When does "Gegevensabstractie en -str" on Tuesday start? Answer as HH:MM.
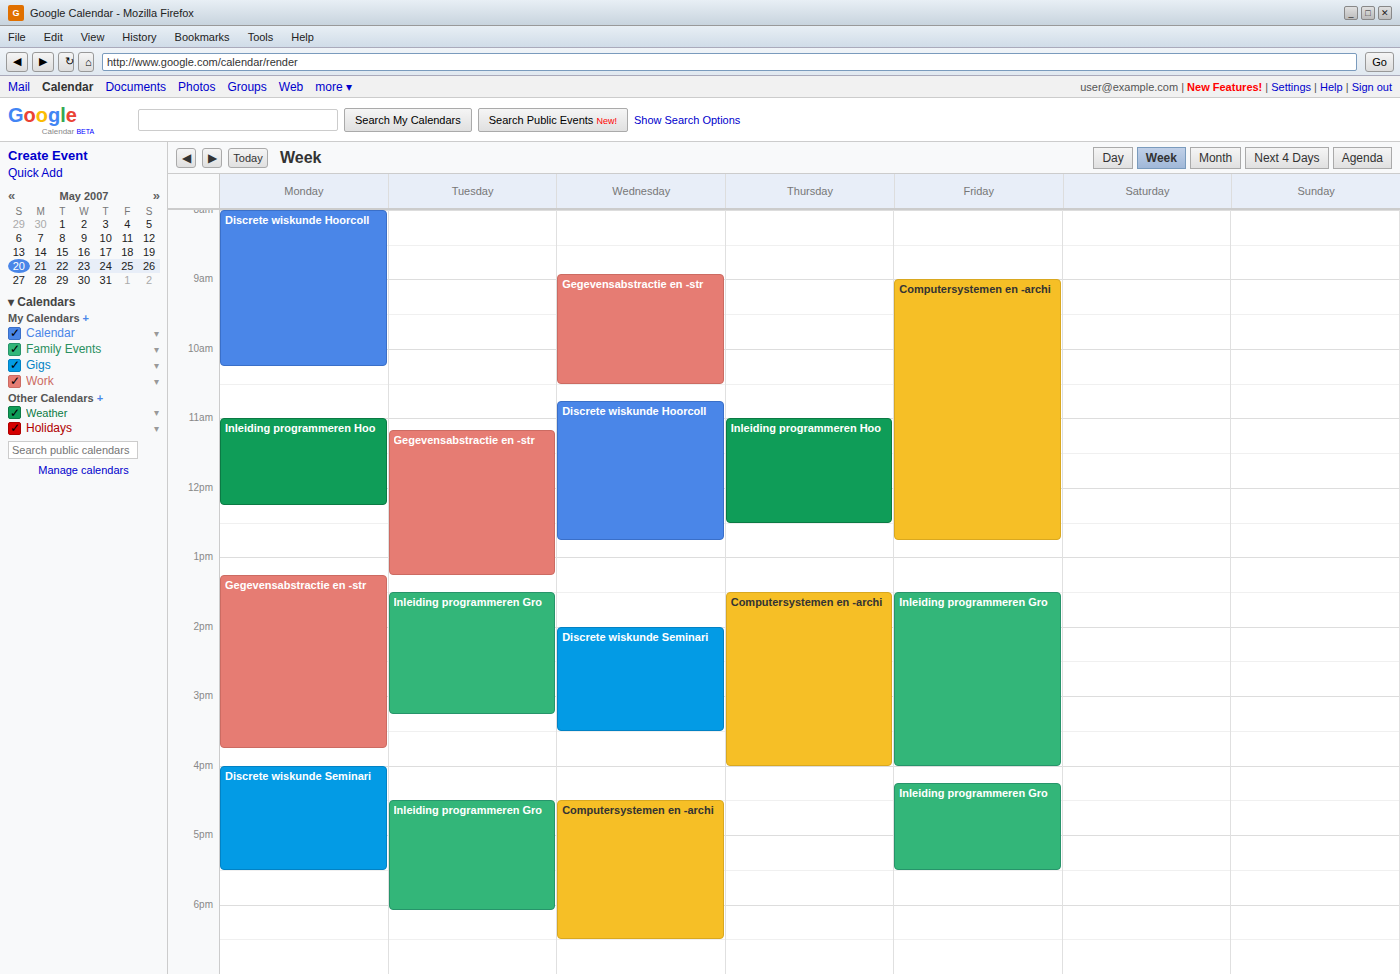
11:10